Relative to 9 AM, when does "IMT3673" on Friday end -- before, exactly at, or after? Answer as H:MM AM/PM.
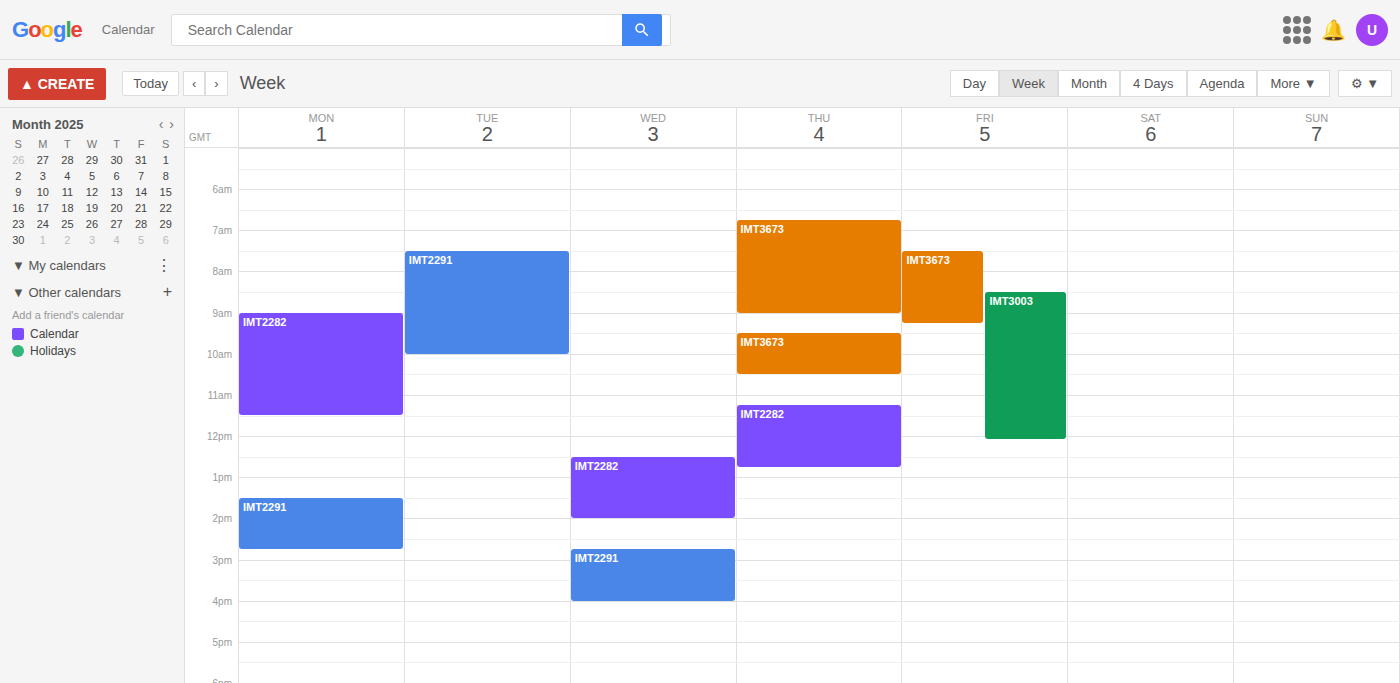
9:15 AM -- after 9 AM, 15 minutes below the 9 AM line.